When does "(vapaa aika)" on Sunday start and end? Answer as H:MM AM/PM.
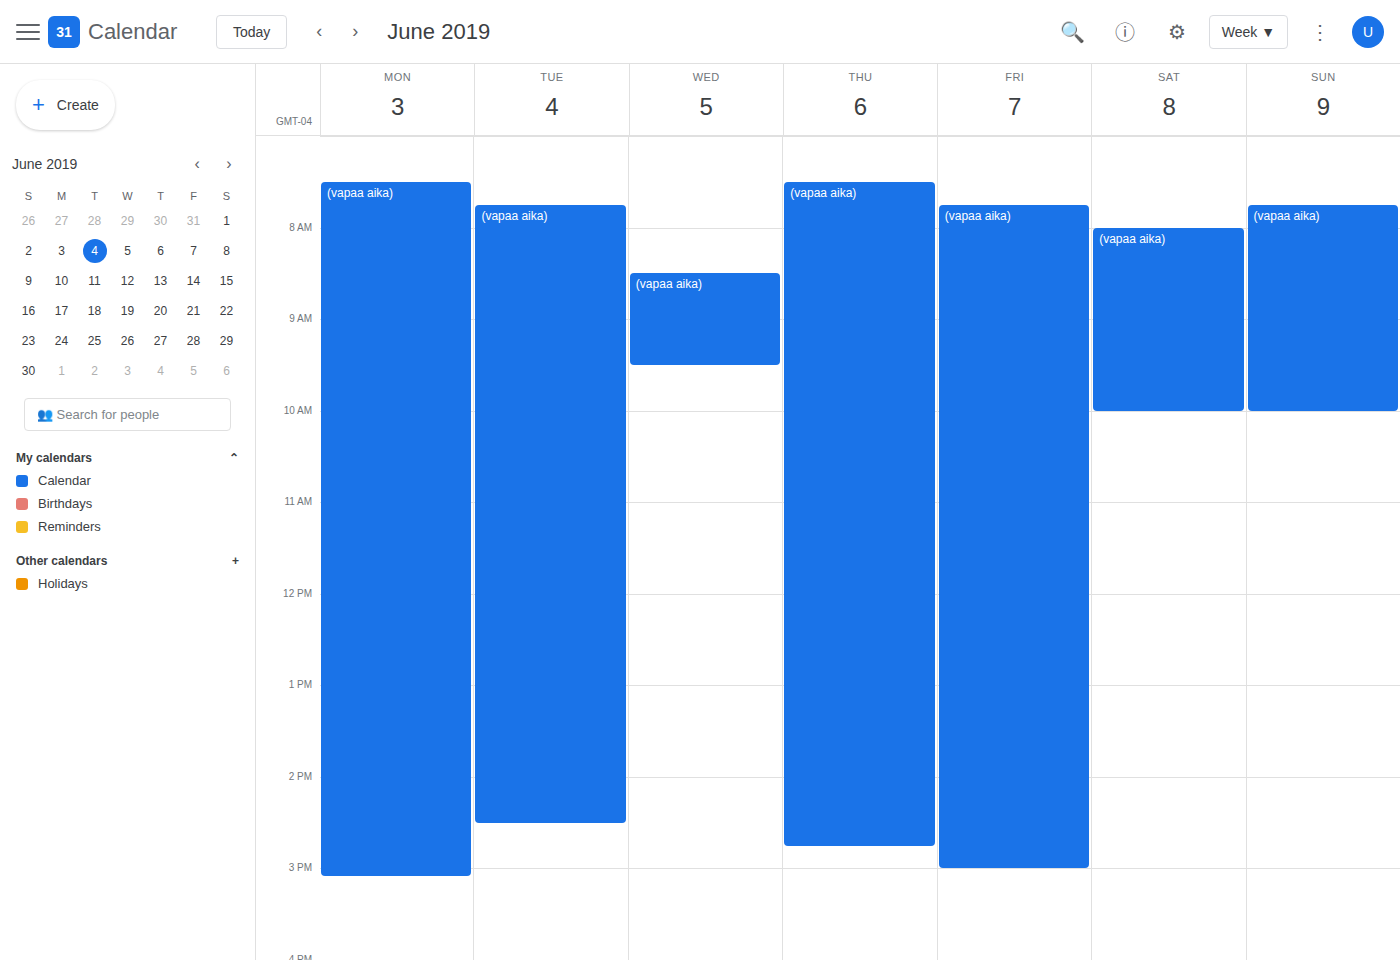
7:45 AM to 10:00 AM